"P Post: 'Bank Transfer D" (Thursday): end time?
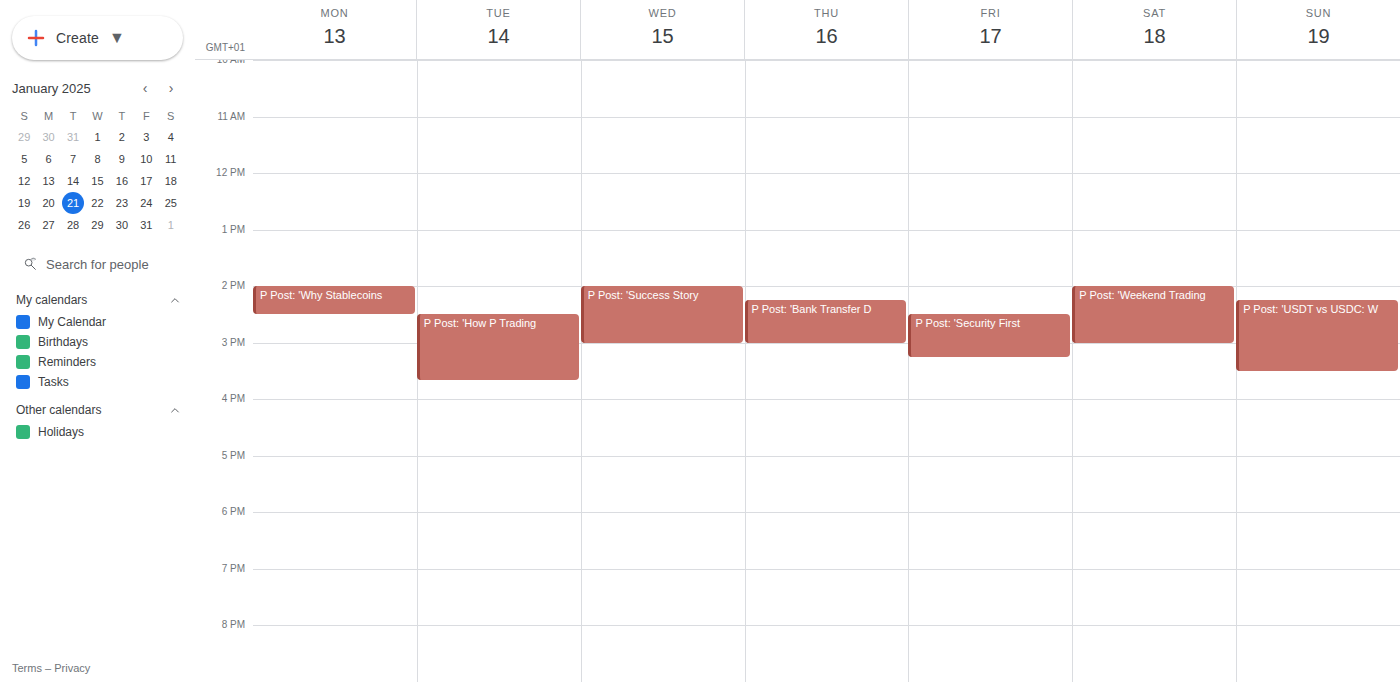
3:00 PM